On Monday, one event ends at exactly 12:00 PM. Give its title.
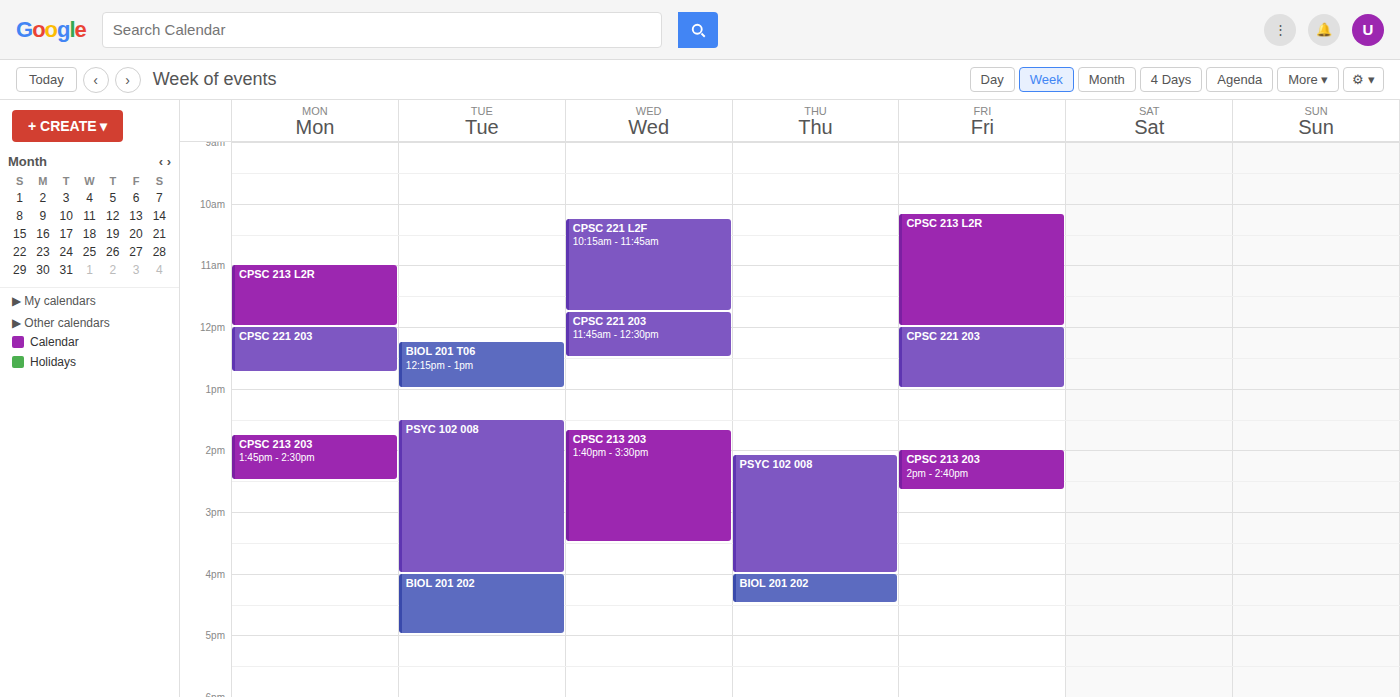
"CPSC 213 L2R"